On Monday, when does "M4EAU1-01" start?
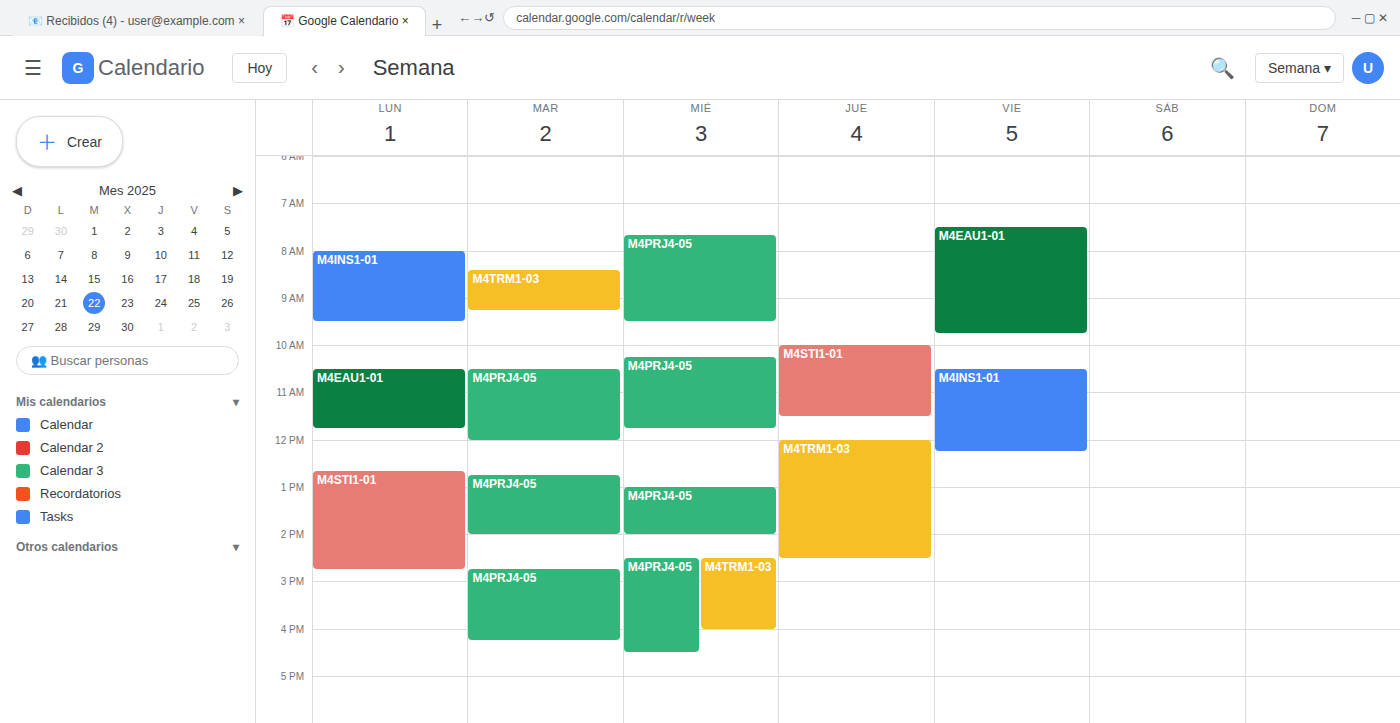
10:30 AM